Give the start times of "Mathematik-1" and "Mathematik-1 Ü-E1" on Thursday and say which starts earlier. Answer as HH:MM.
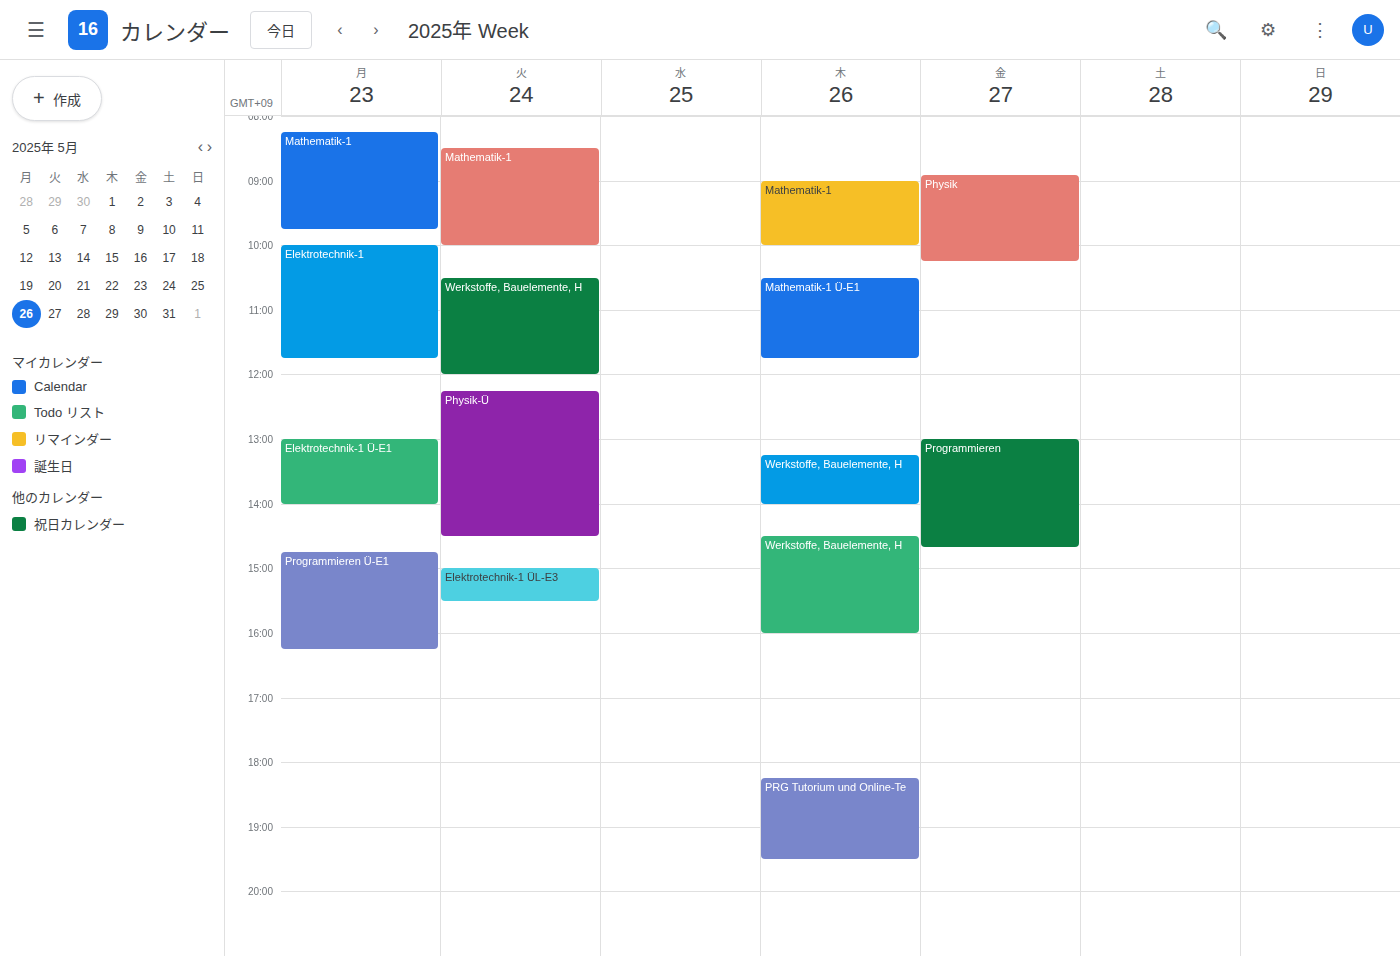
"Mathematik-1" 09:00; "Mathematik-1 Ü-E1" 10:30.